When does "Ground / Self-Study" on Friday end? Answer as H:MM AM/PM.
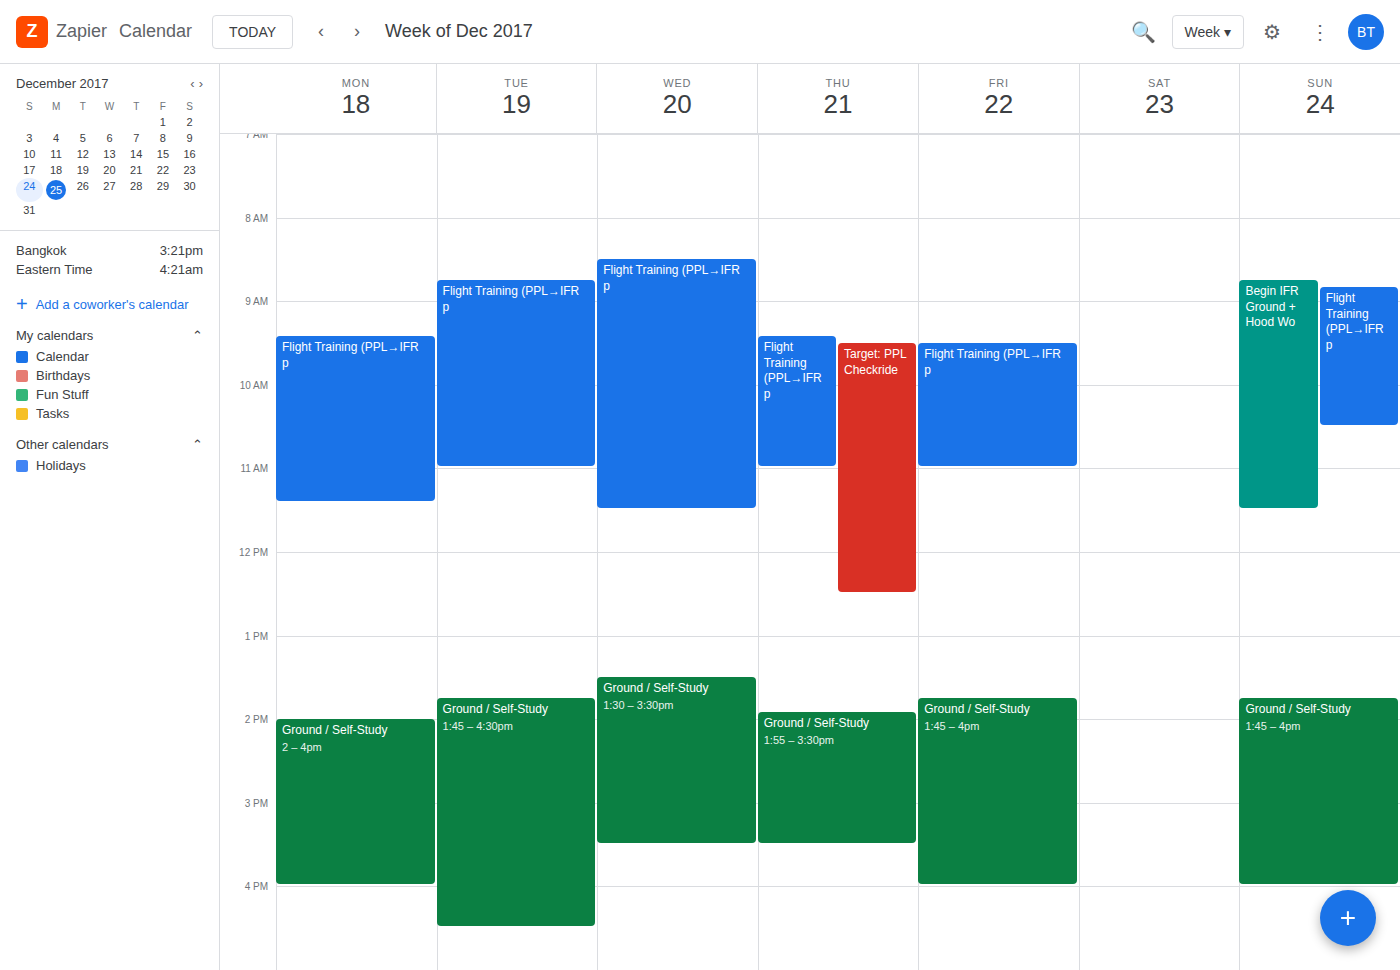
4:00 PM